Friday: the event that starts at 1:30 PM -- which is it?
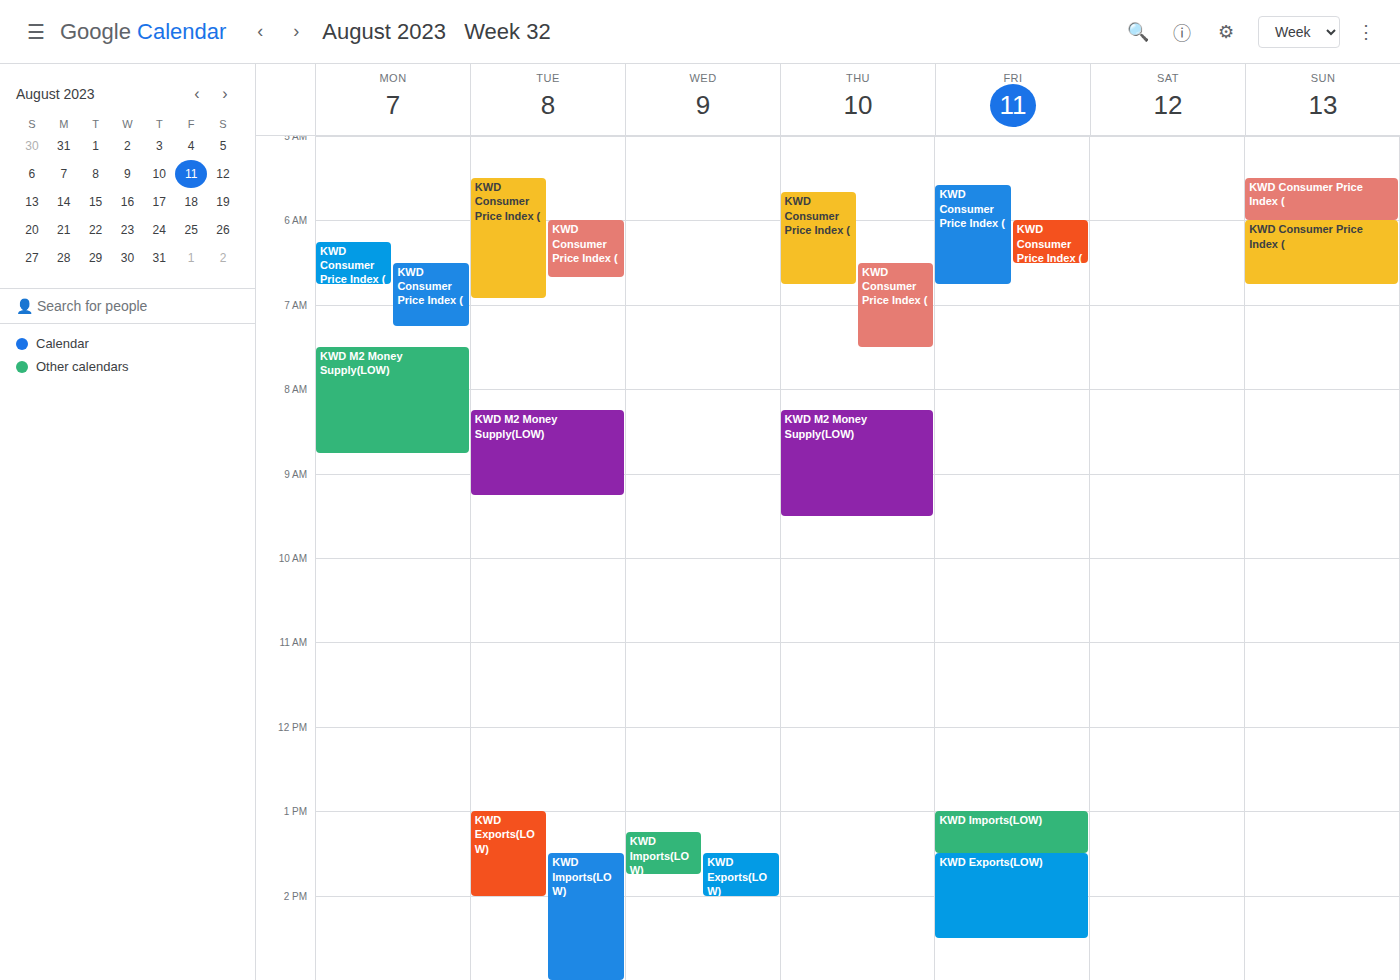
"KWD Exports(LOW)"